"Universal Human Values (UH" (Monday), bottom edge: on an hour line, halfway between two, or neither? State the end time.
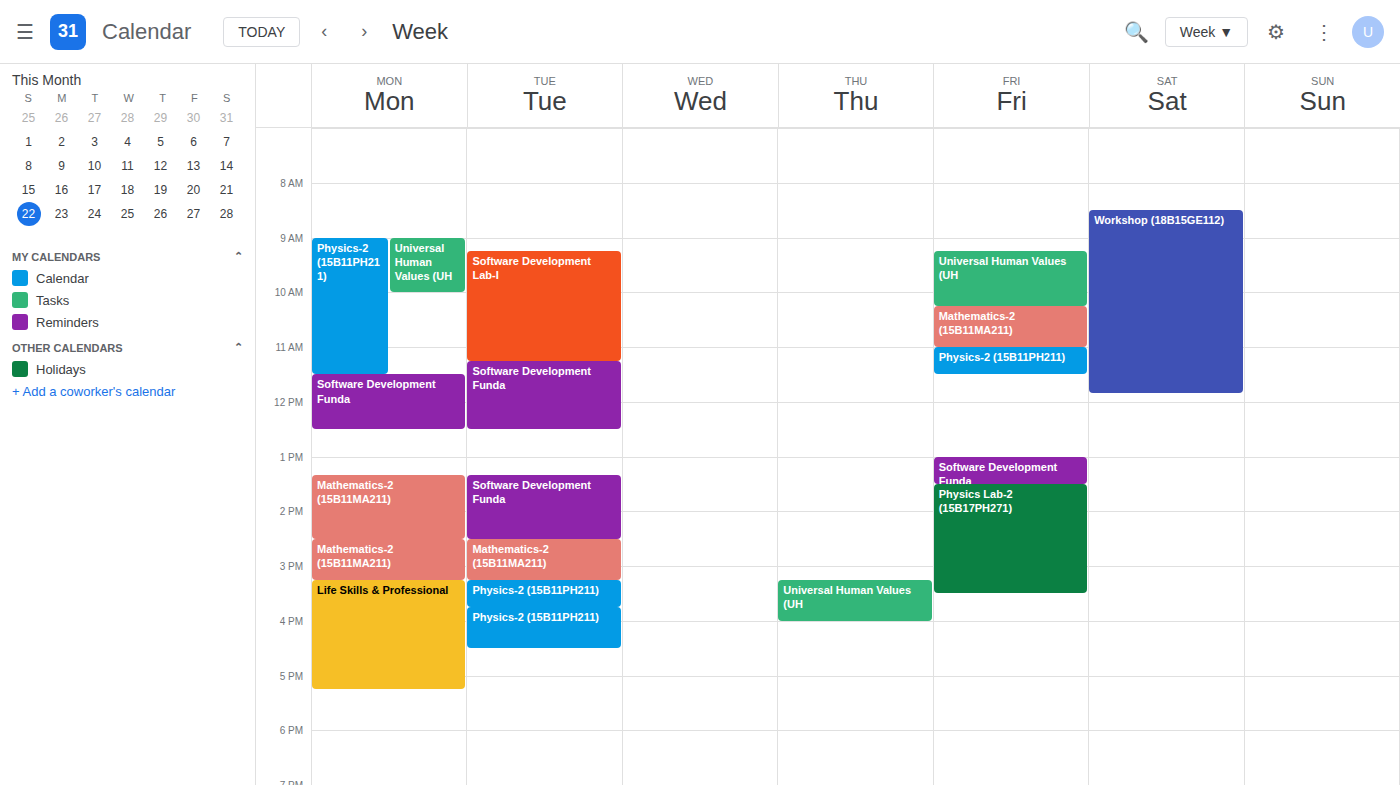
10:00 AM -- exactly on the 10 AM line.